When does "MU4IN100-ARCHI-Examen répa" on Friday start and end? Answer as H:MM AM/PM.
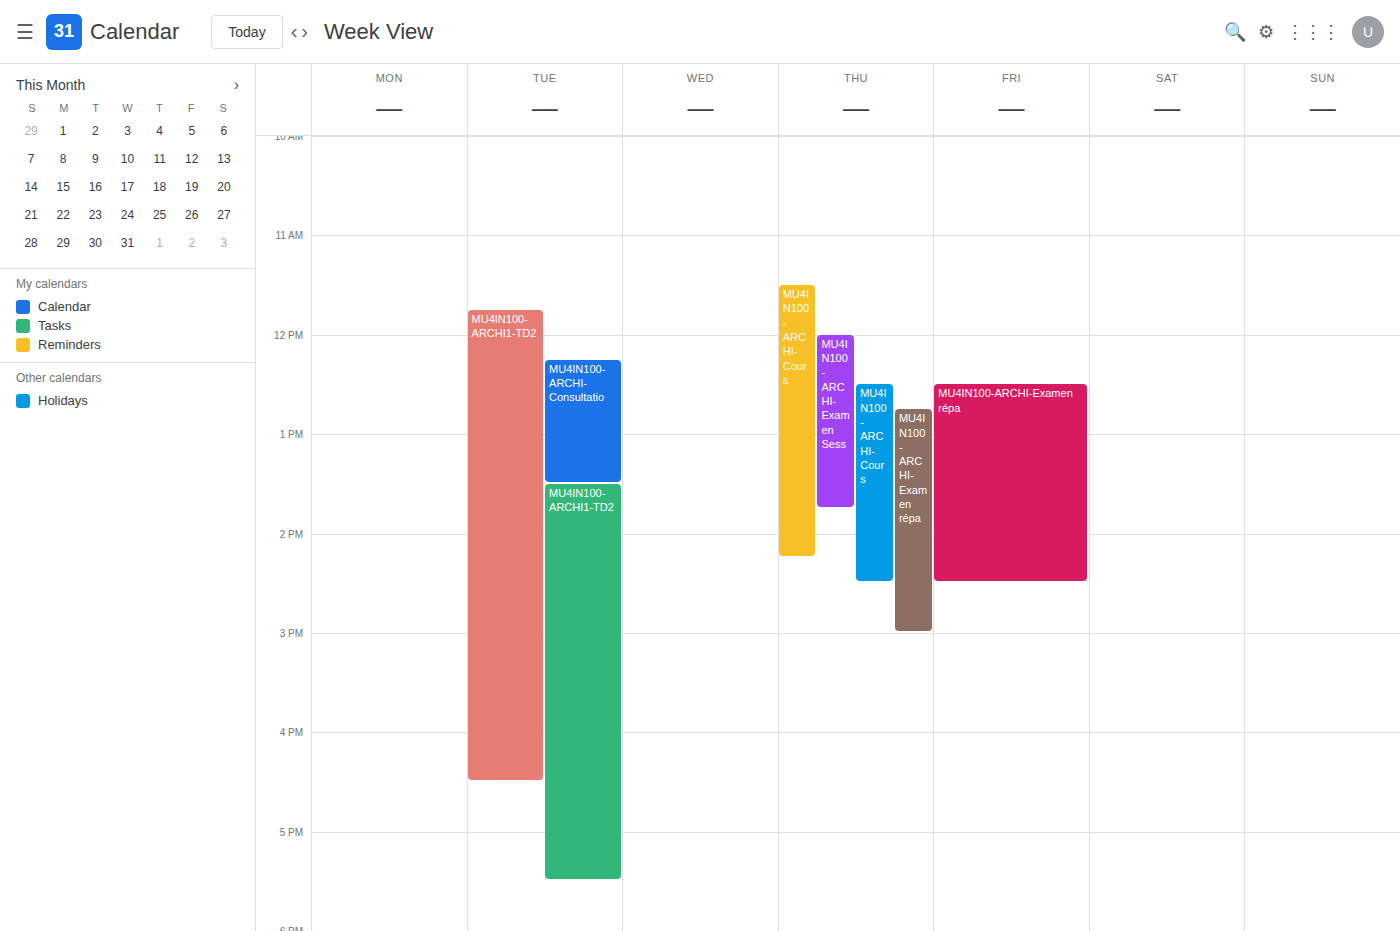
12:30 PM to 2:30 PM